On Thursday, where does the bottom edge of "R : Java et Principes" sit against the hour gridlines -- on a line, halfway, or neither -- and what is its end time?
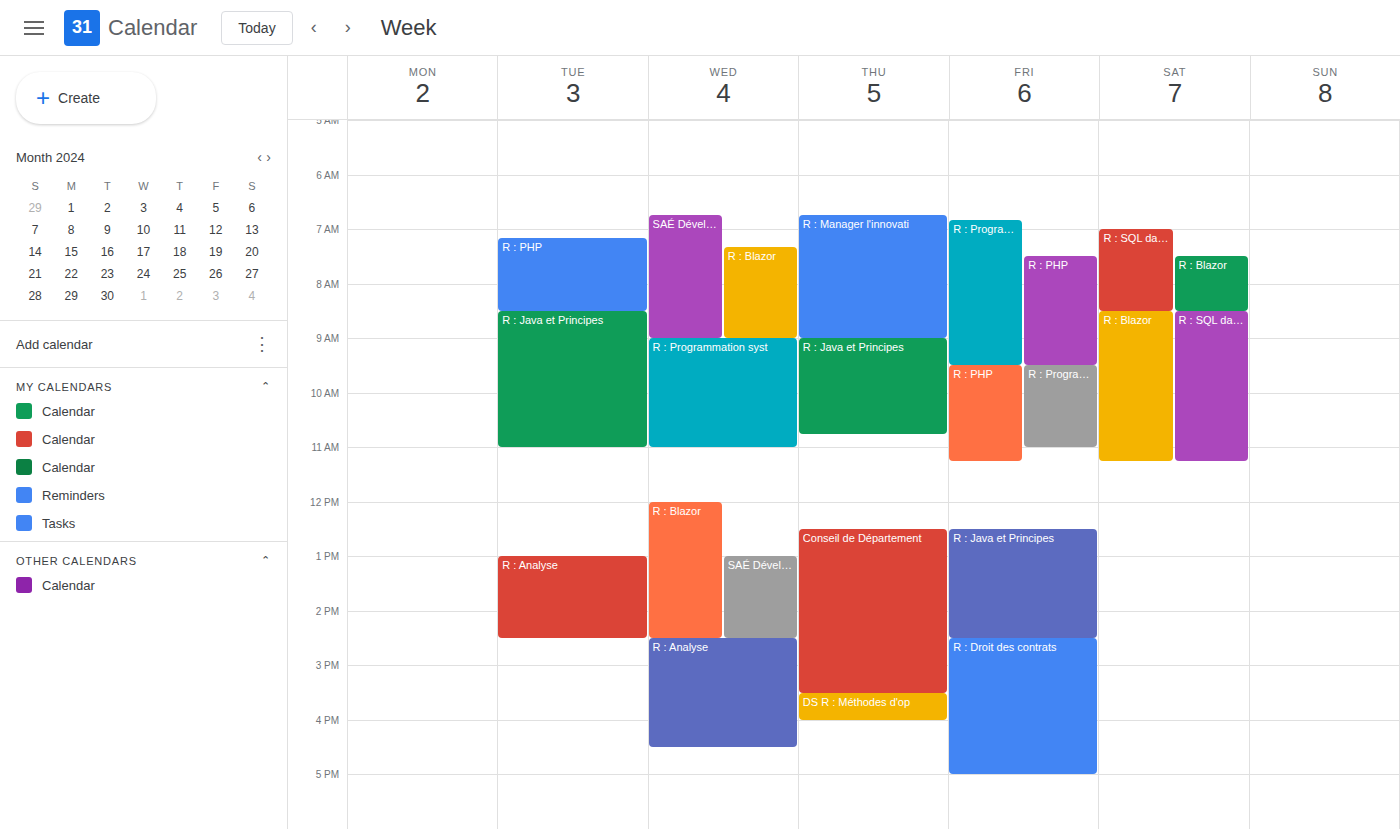
10:45 AM -- neither: three quarters of the way from the 10 AM line to the 11 AM line.